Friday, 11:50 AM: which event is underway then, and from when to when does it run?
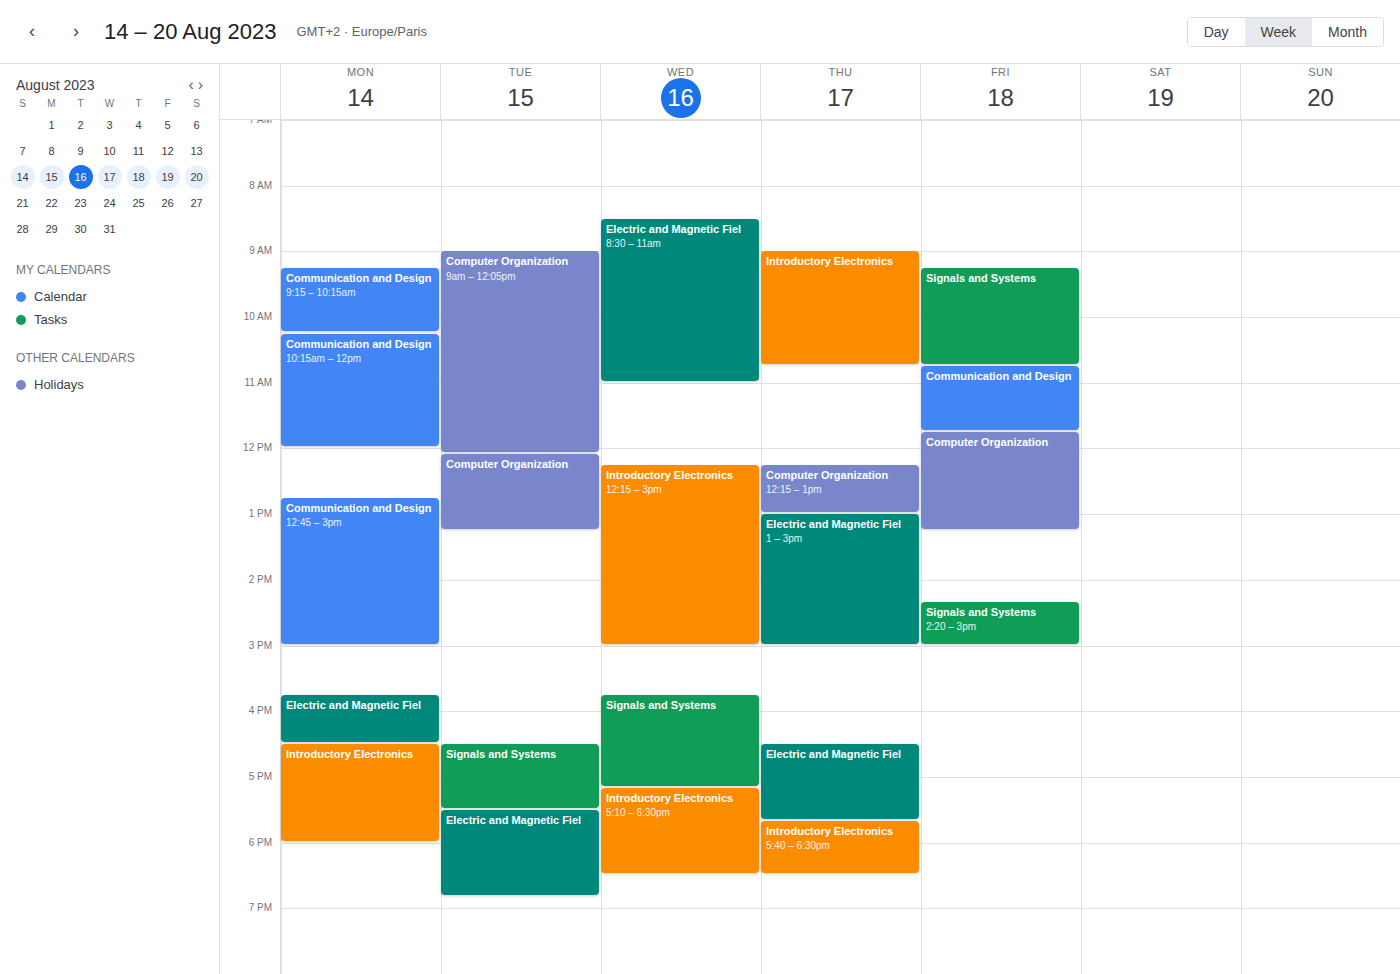
"Computer Organization", 11:45 AM to 1:15 PM